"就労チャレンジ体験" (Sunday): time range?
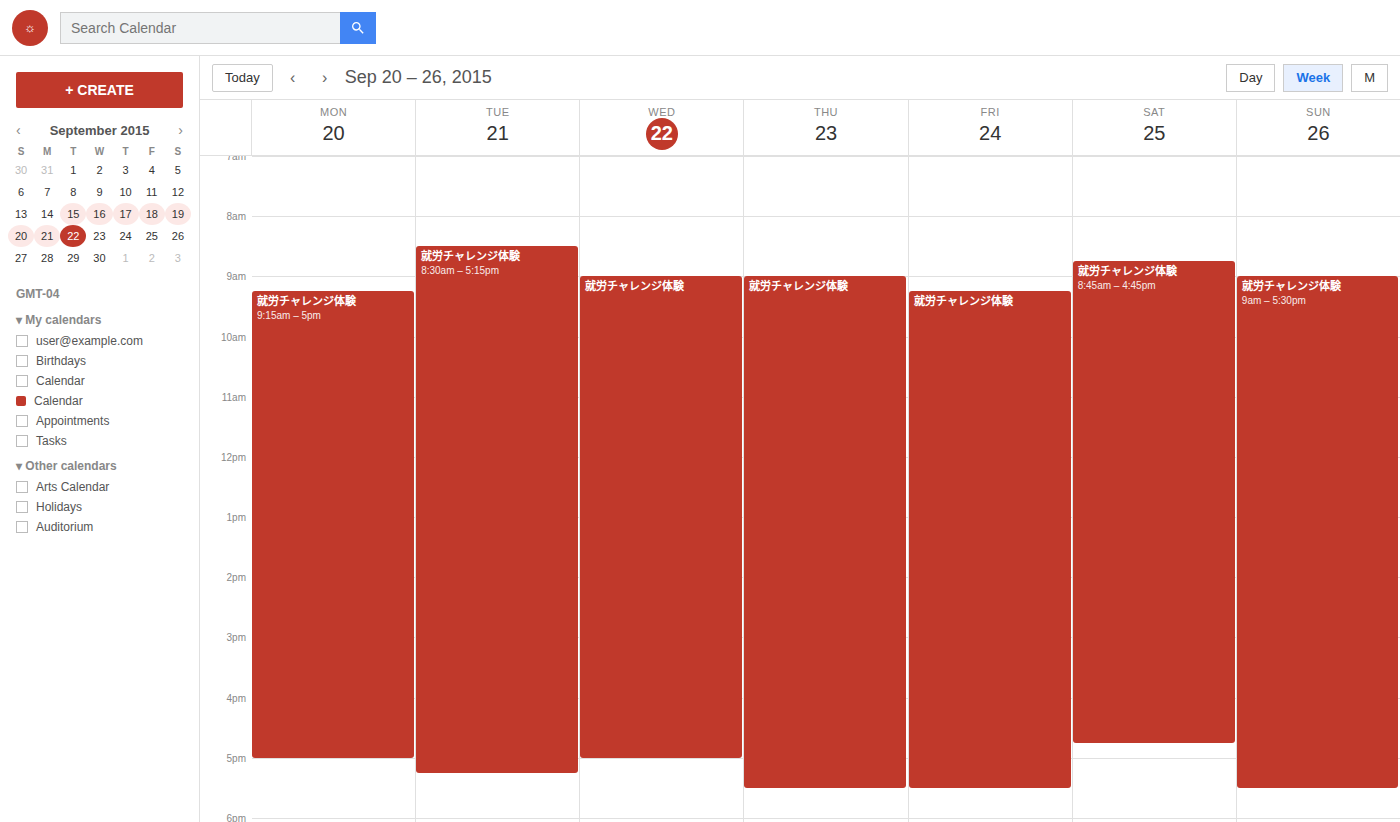
9:00 AM to 5:30 PM